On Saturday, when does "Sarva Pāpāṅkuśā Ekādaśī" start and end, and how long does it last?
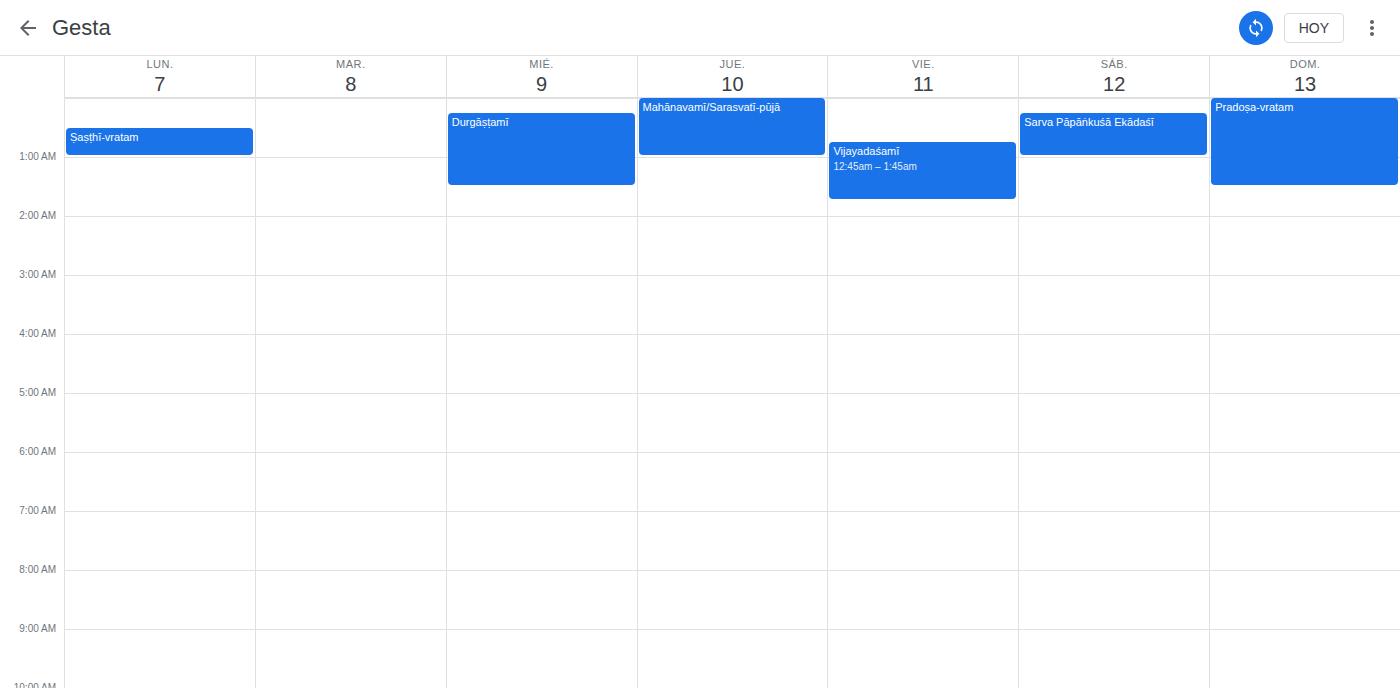
12:15 AM to 1:00 AM, 45 minutes